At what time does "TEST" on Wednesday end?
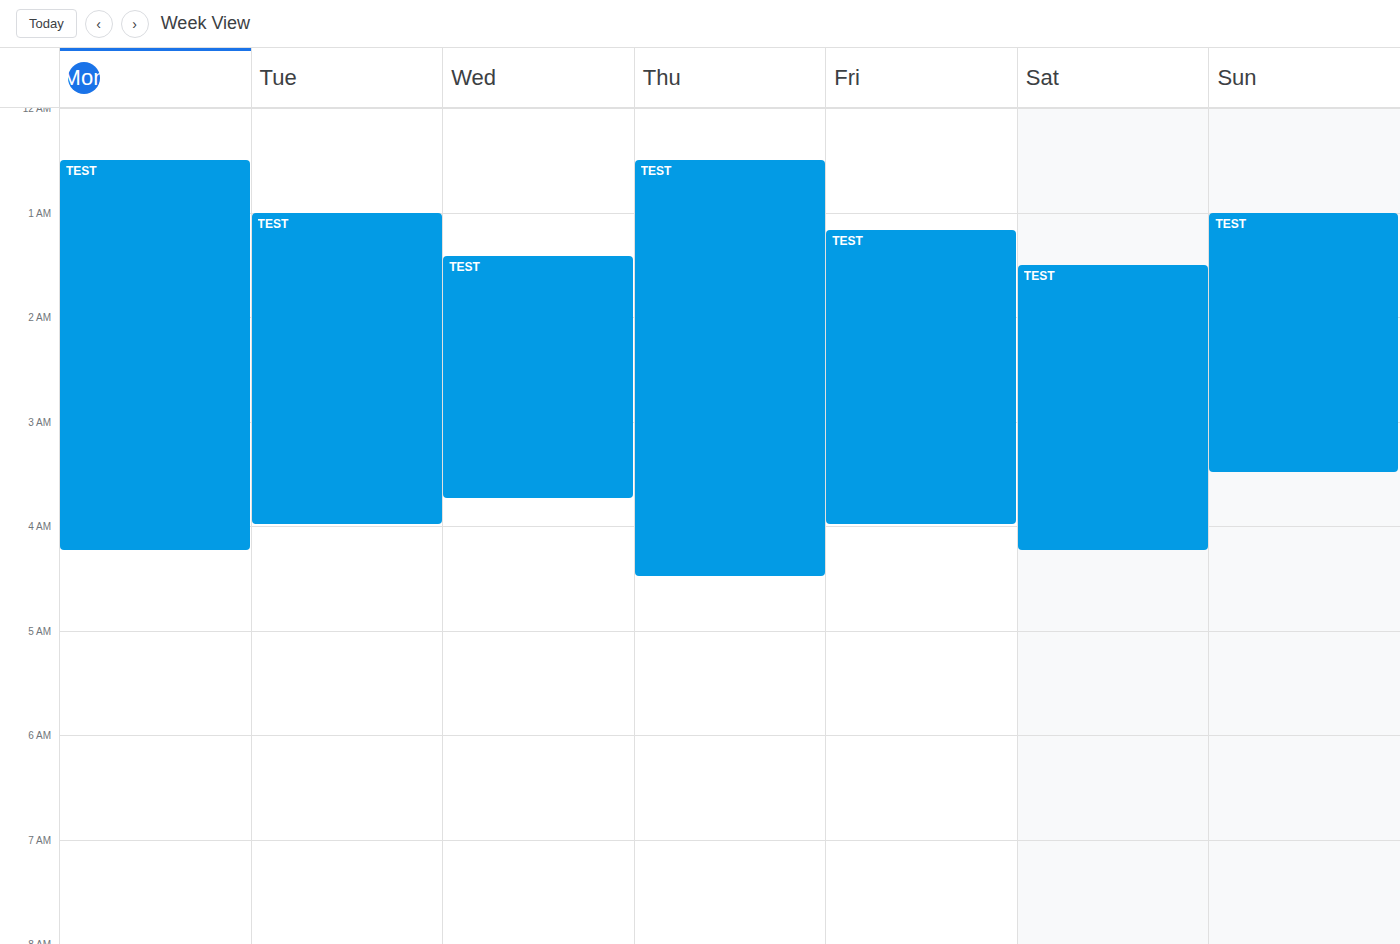
3:45 AM